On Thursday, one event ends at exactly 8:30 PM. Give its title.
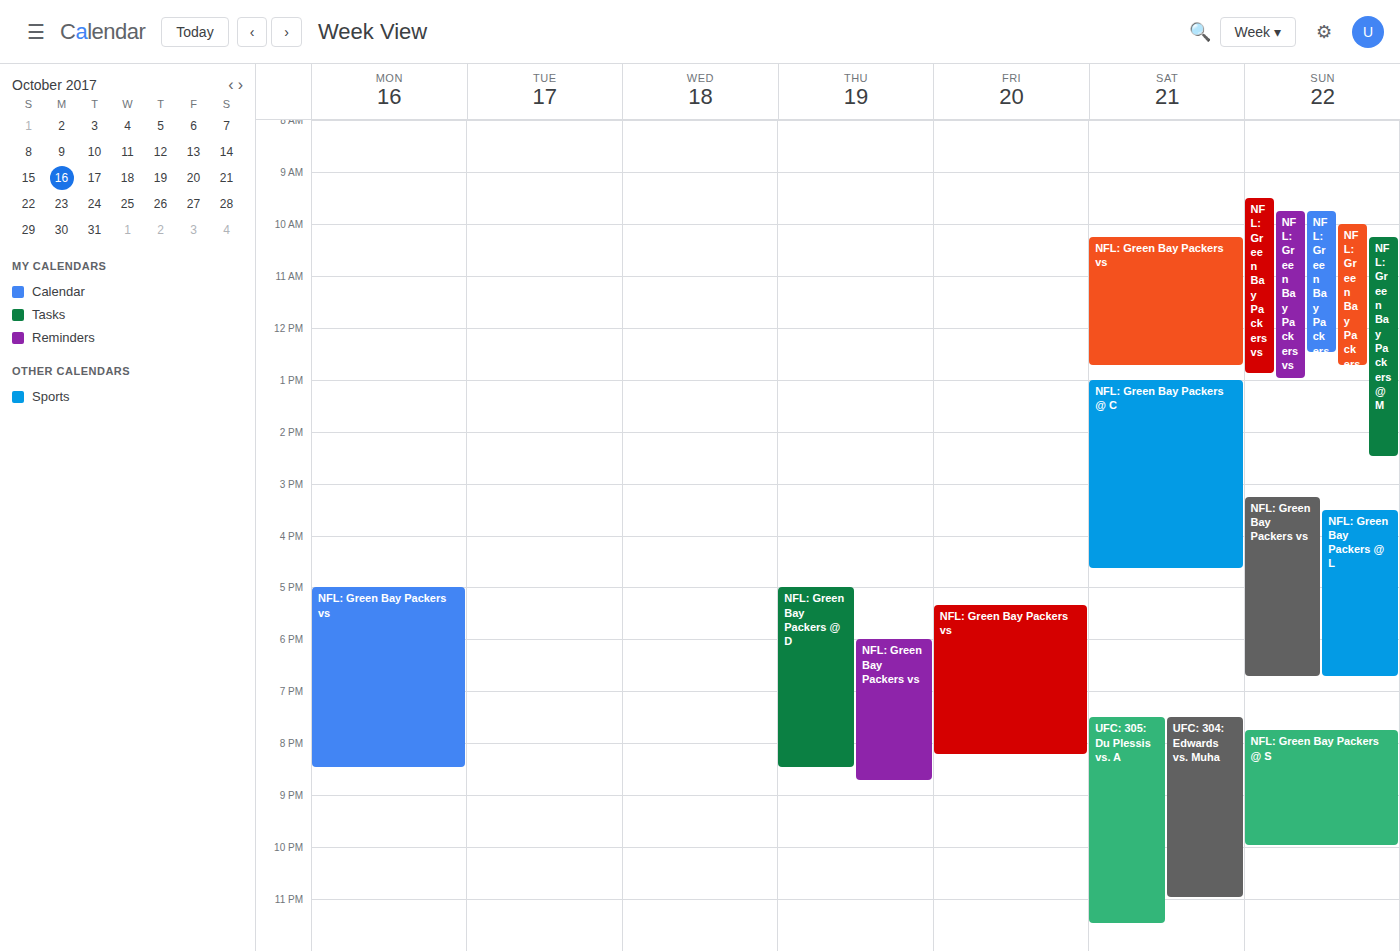
"NFL: Green Bay Packers @ D"